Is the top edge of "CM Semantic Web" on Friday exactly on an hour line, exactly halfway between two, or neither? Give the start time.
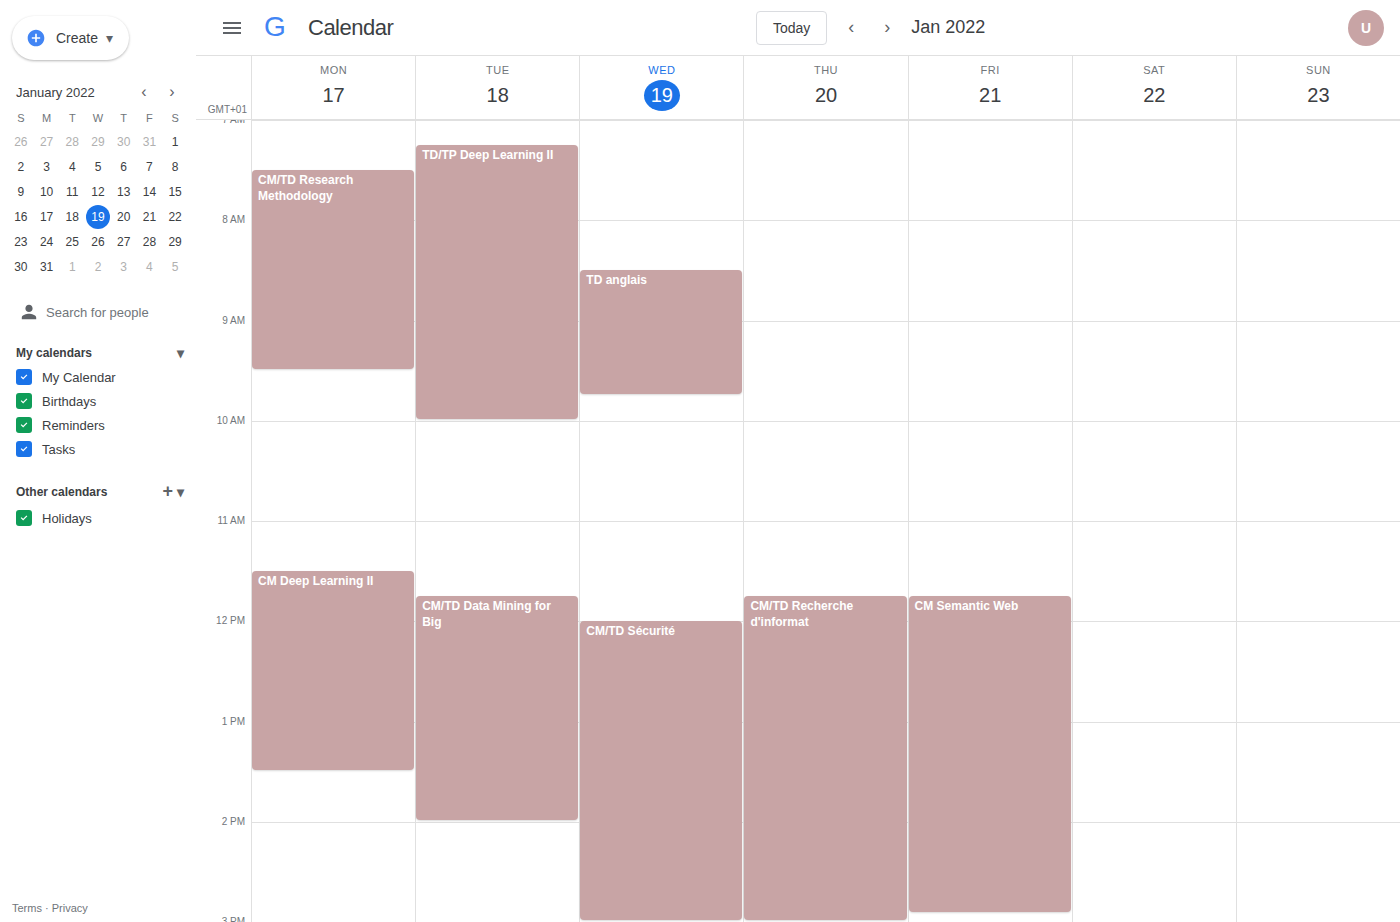
11:45 AM -- neither: three quarters of the way from the 11 AM line to the 12 PM line.